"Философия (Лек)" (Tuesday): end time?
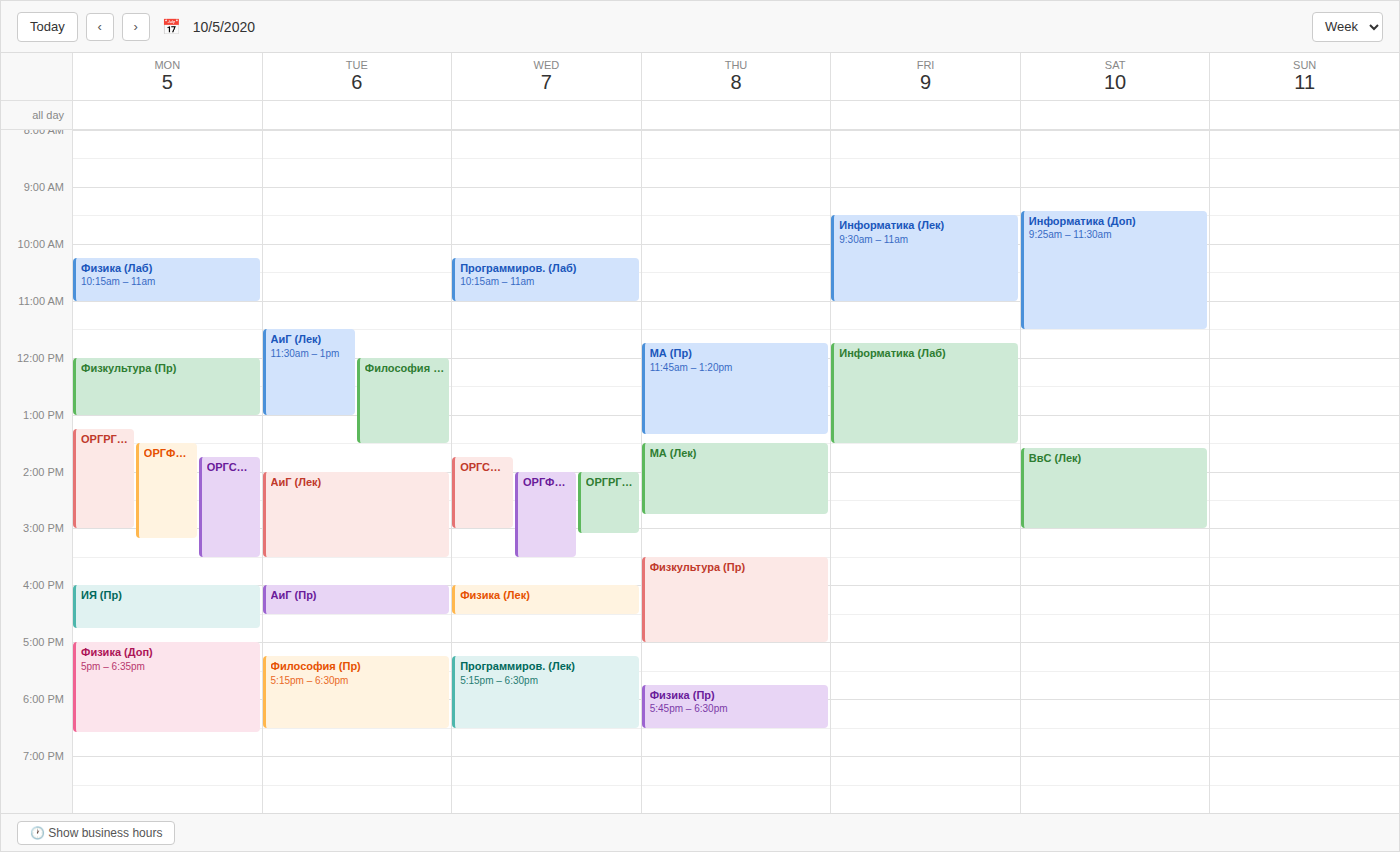
1:30 PM